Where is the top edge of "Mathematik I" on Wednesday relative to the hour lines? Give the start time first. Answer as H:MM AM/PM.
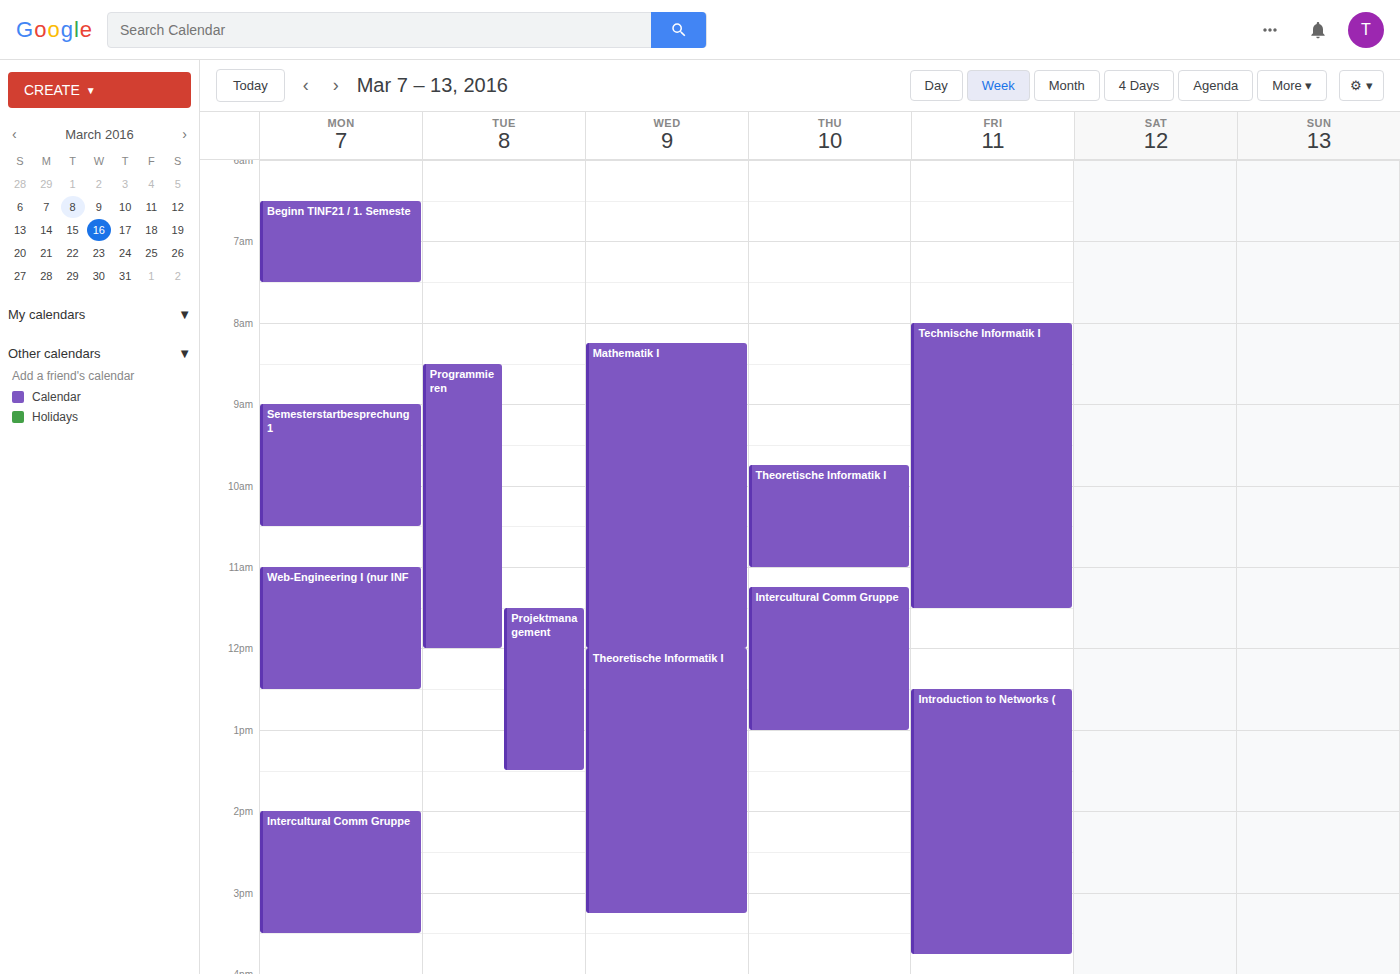
8:15 AM -- neither: a quarter of the way from the 8 AM line to the 9 AM line.